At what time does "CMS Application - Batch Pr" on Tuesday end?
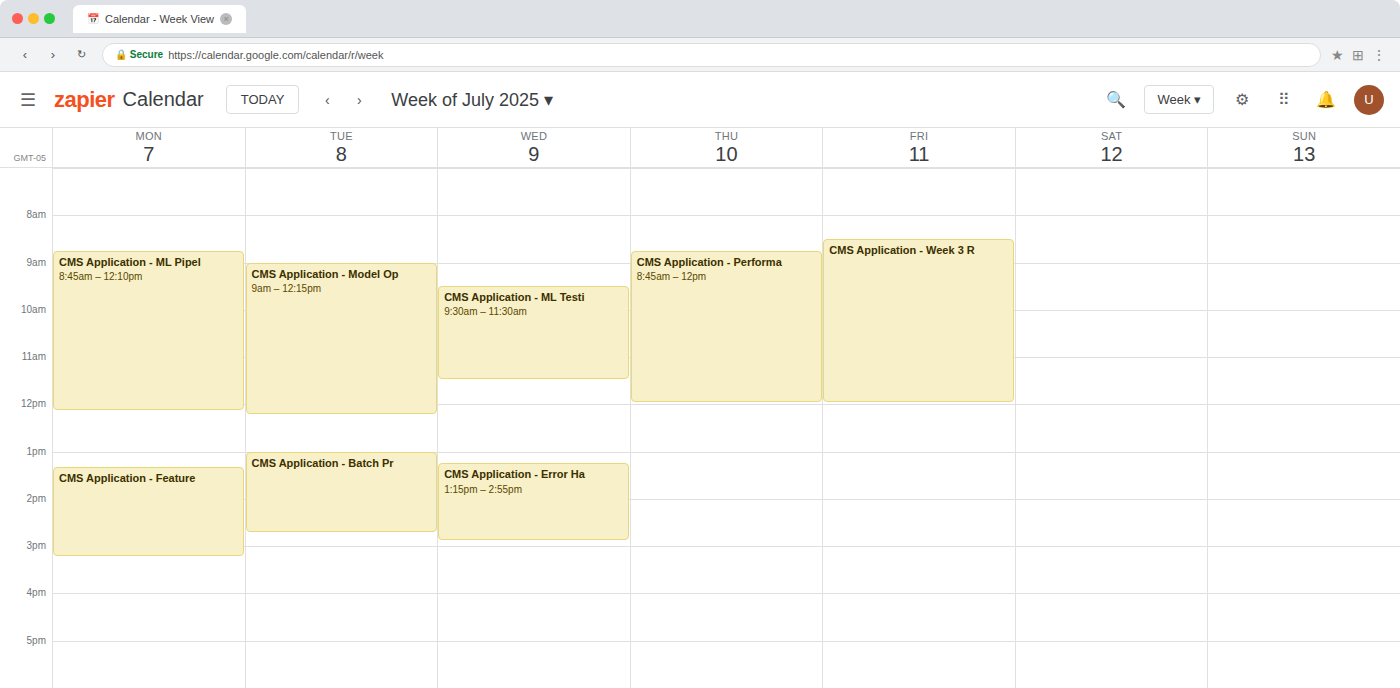
2:45 PM